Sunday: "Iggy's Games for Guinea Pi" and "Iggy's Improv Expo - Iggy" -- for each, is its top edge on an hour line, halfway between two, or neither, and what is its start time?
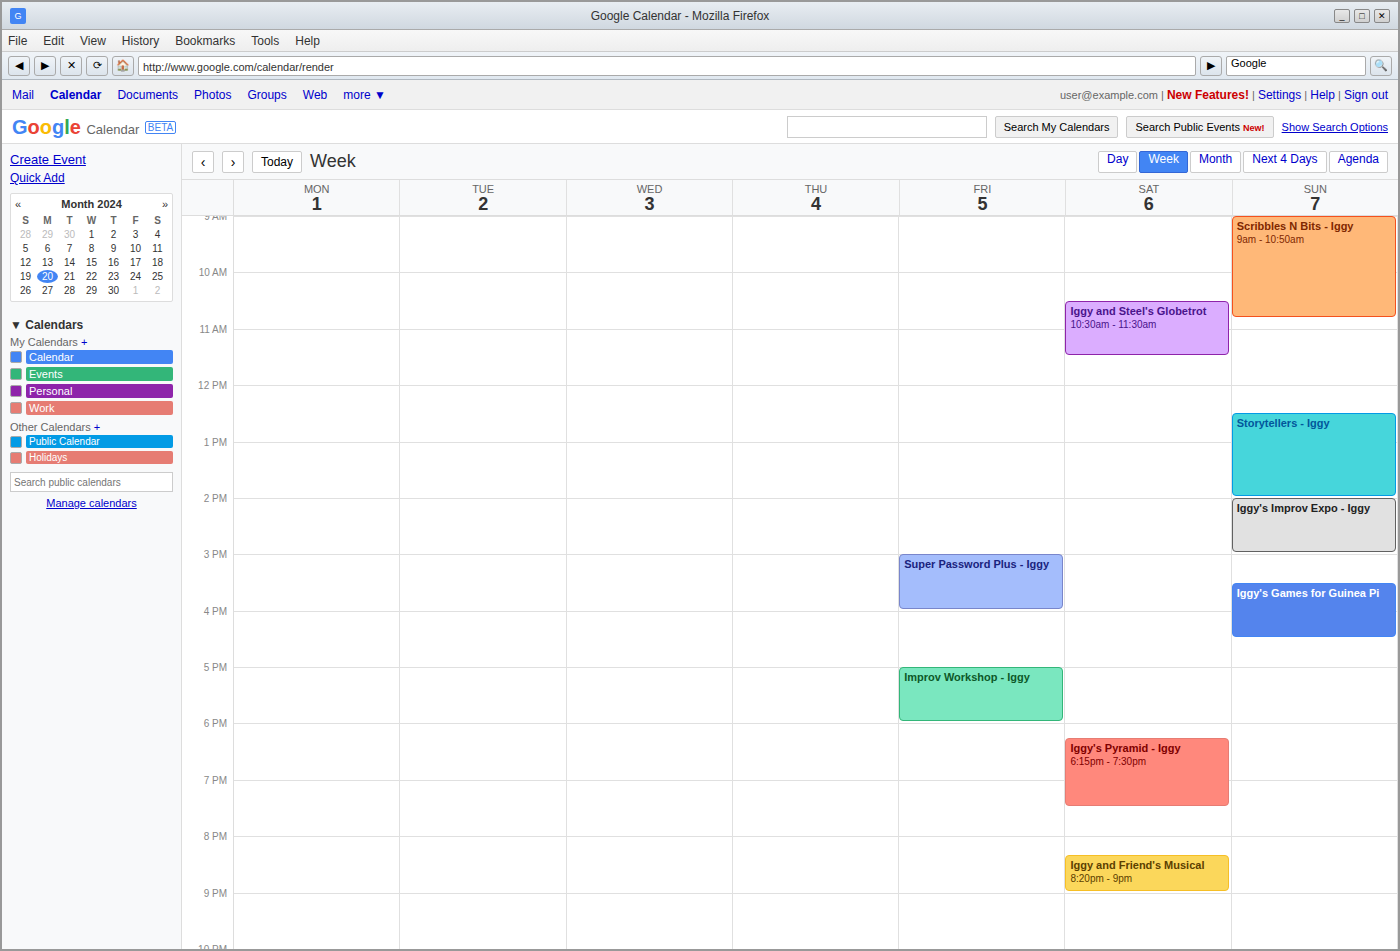
"Iggy's Games for Guinea Pi": 3:30 PM, halfway between the 3 PM and 4 PM lines. "Iggy's Improv Expo - Iggy": 2:00 PM, exactly on the 2 PM line.